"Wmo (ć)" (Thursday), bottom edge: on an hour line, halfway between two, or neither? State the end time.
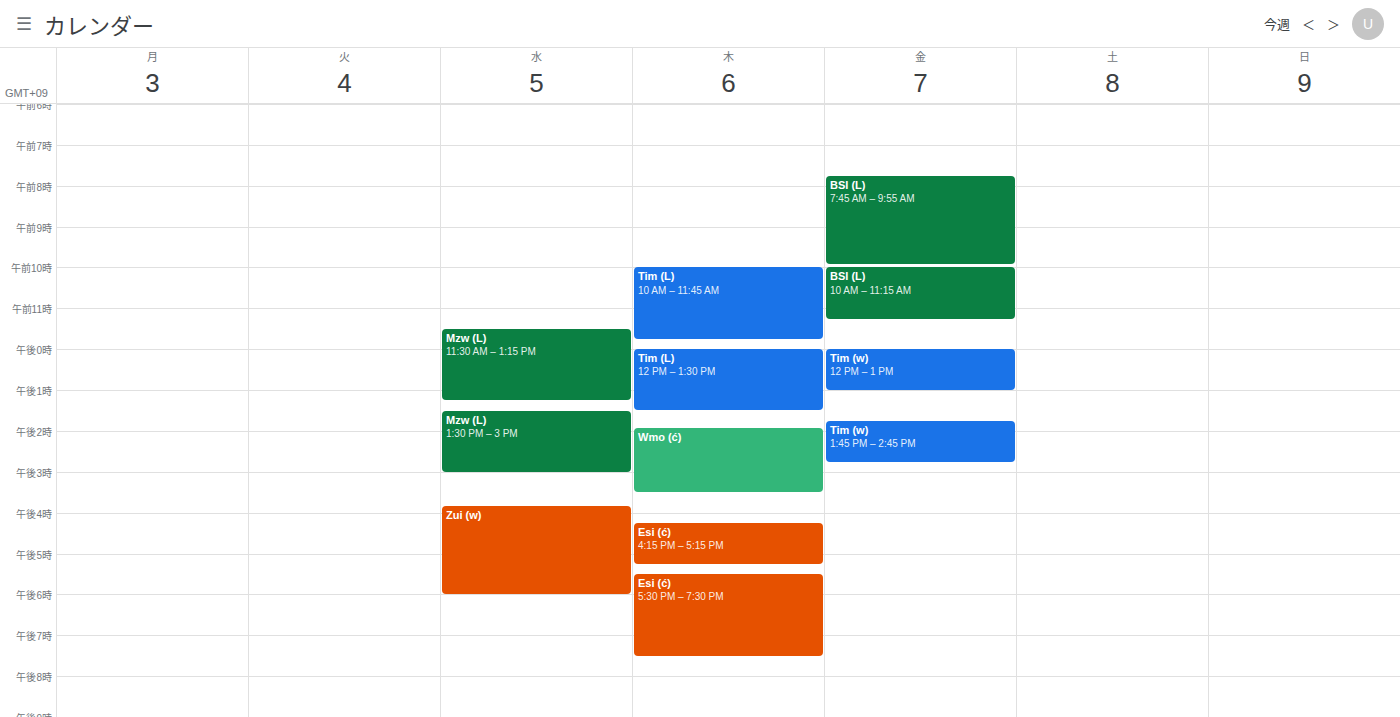
3:30 PM -- halfway between the 3 PM and 4 PM lines.